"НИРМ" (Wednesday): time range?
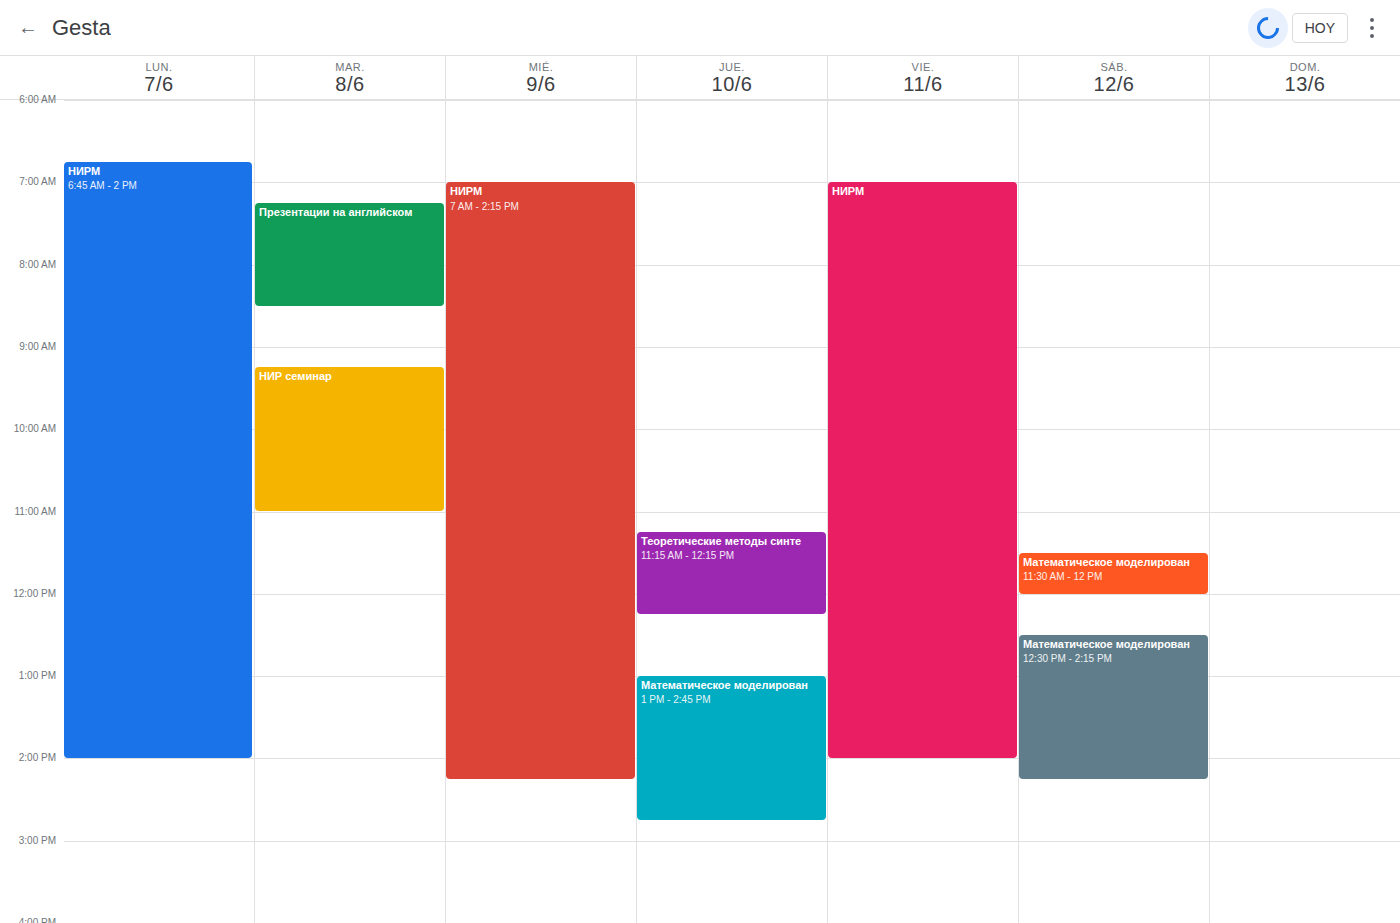
7:00 AM to 2:15 PM